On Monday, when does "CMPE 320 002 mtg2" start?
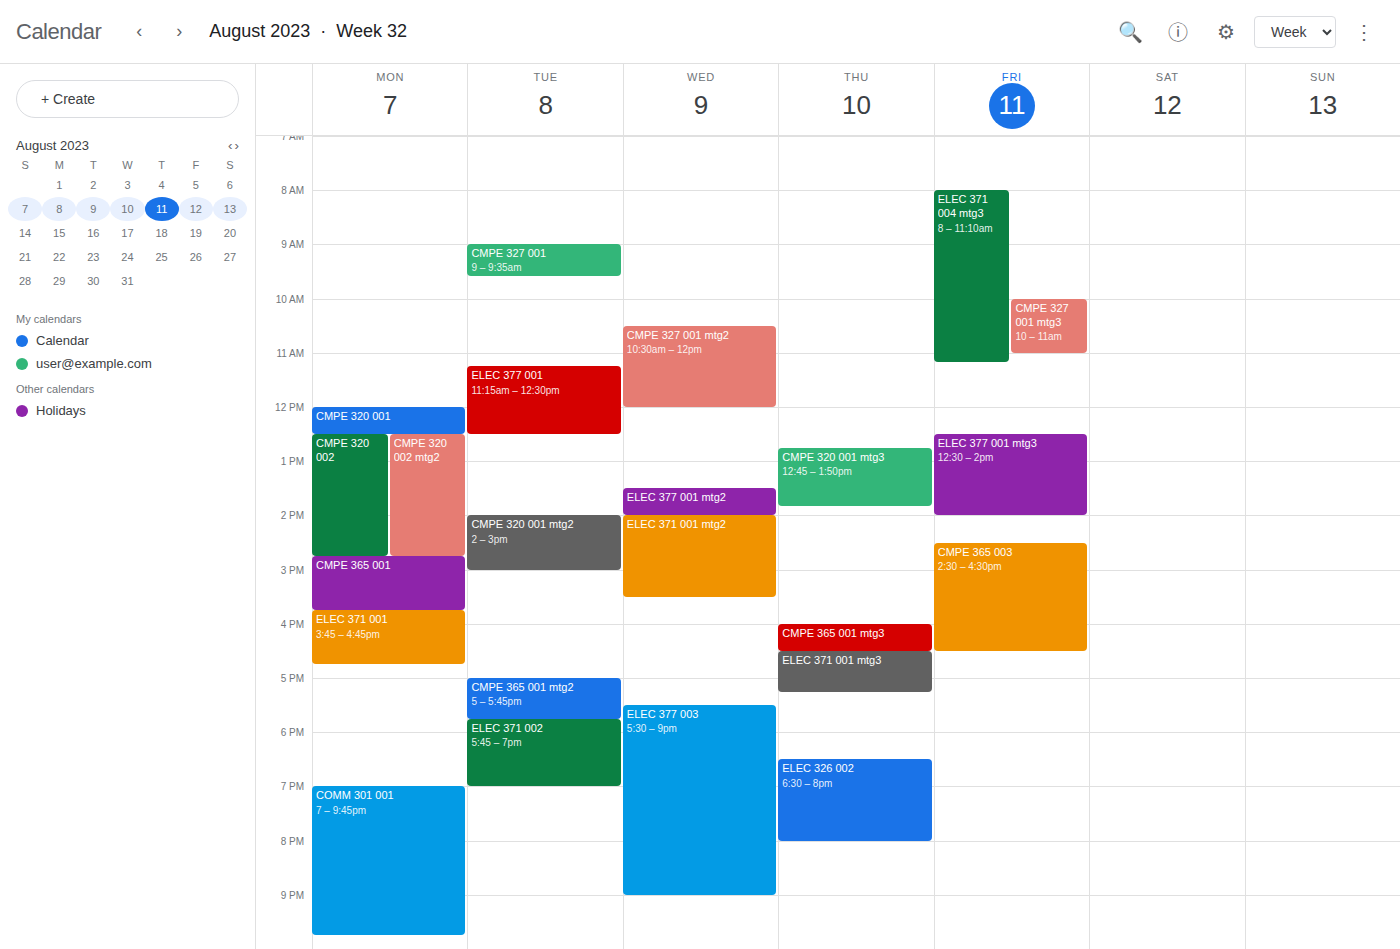
12:30 PM